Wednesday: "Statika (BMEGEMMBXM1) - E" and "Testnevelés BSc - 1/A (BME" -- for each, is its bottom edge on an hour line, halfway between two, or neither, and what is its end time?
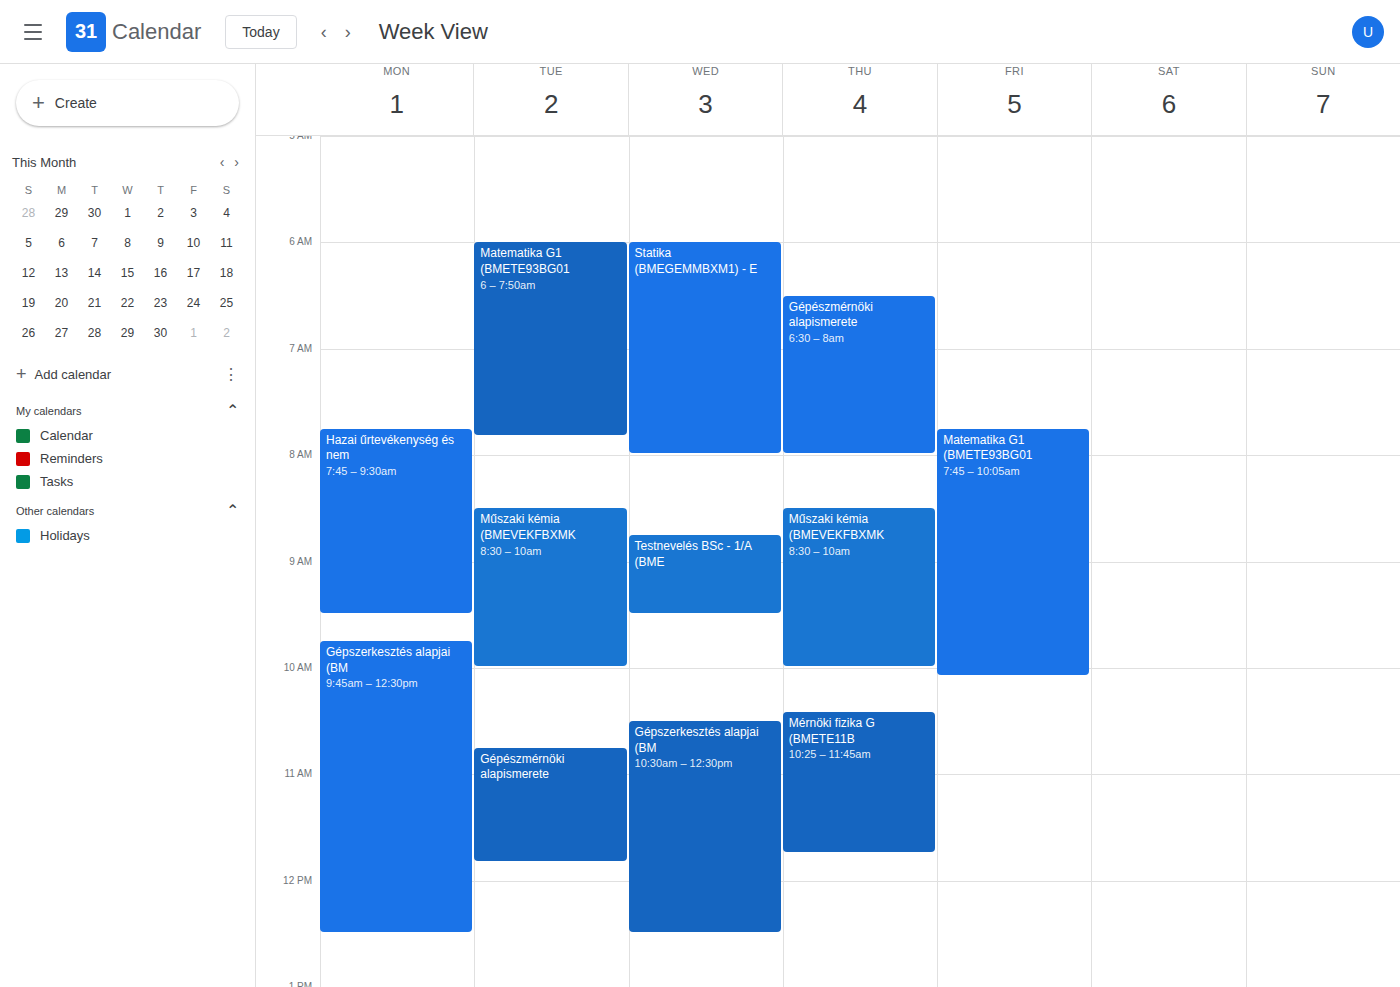
"Statika (BMEGEMMBXM1) - E": 8:00 AM, exactly on the 8 AM line. "Testnevelés BSc - 1/A (BME": 9:30 AM, halfway between the 9 AM and 10 AM lines.